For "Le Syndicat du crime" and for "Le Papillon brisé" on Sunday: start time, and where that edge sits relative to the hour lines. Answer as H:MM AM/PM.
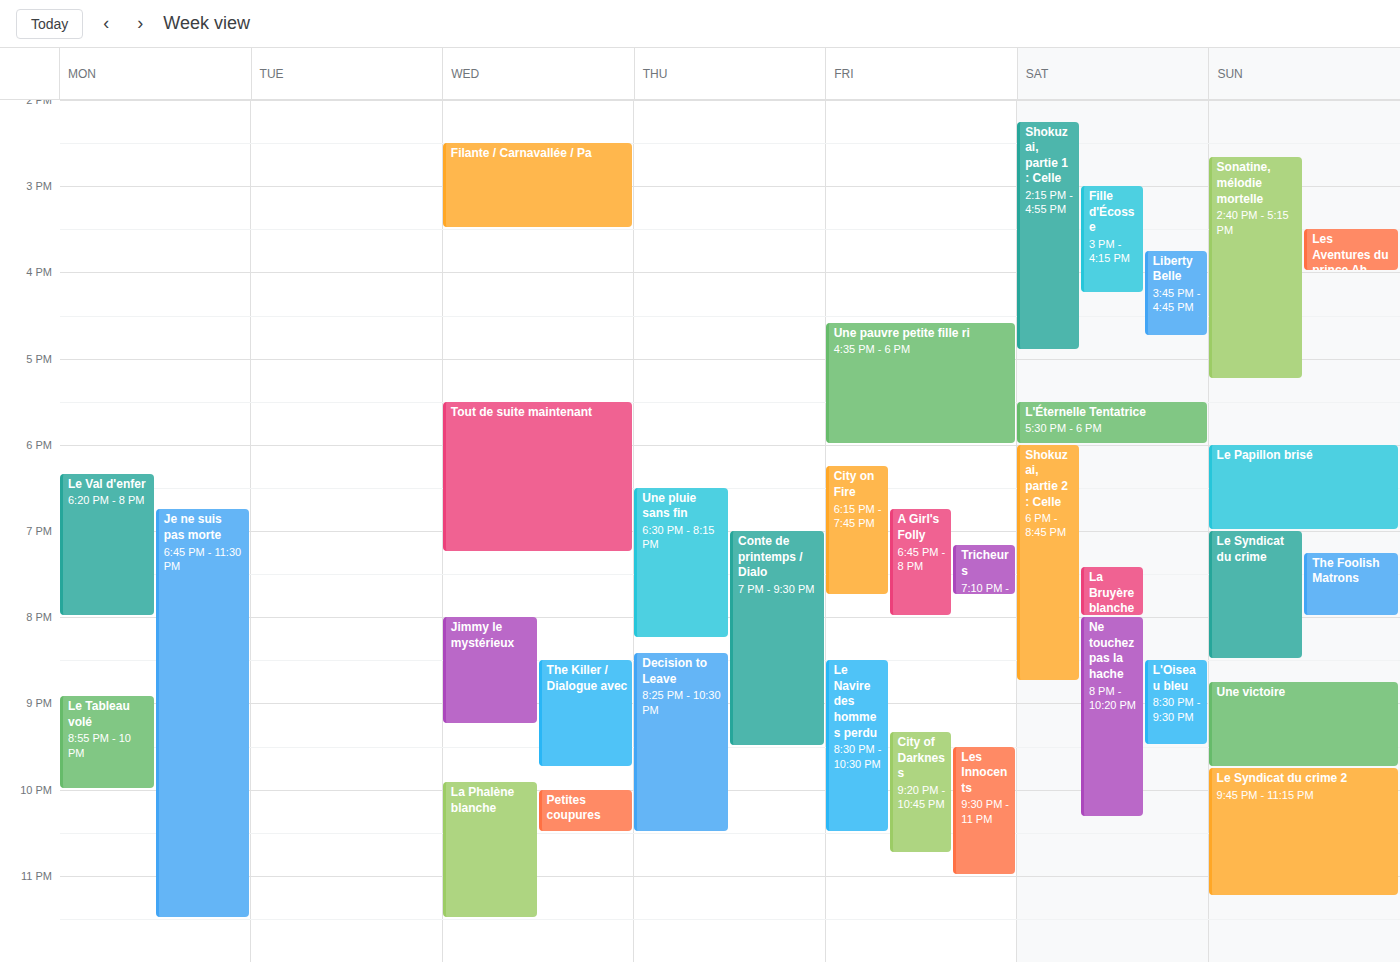
"Le Syndicat du crime": 7:00 PM, exactly on the 7 PM line. "Le Papillon brisé": 6:00 PM, exactly on the 6 PM line.